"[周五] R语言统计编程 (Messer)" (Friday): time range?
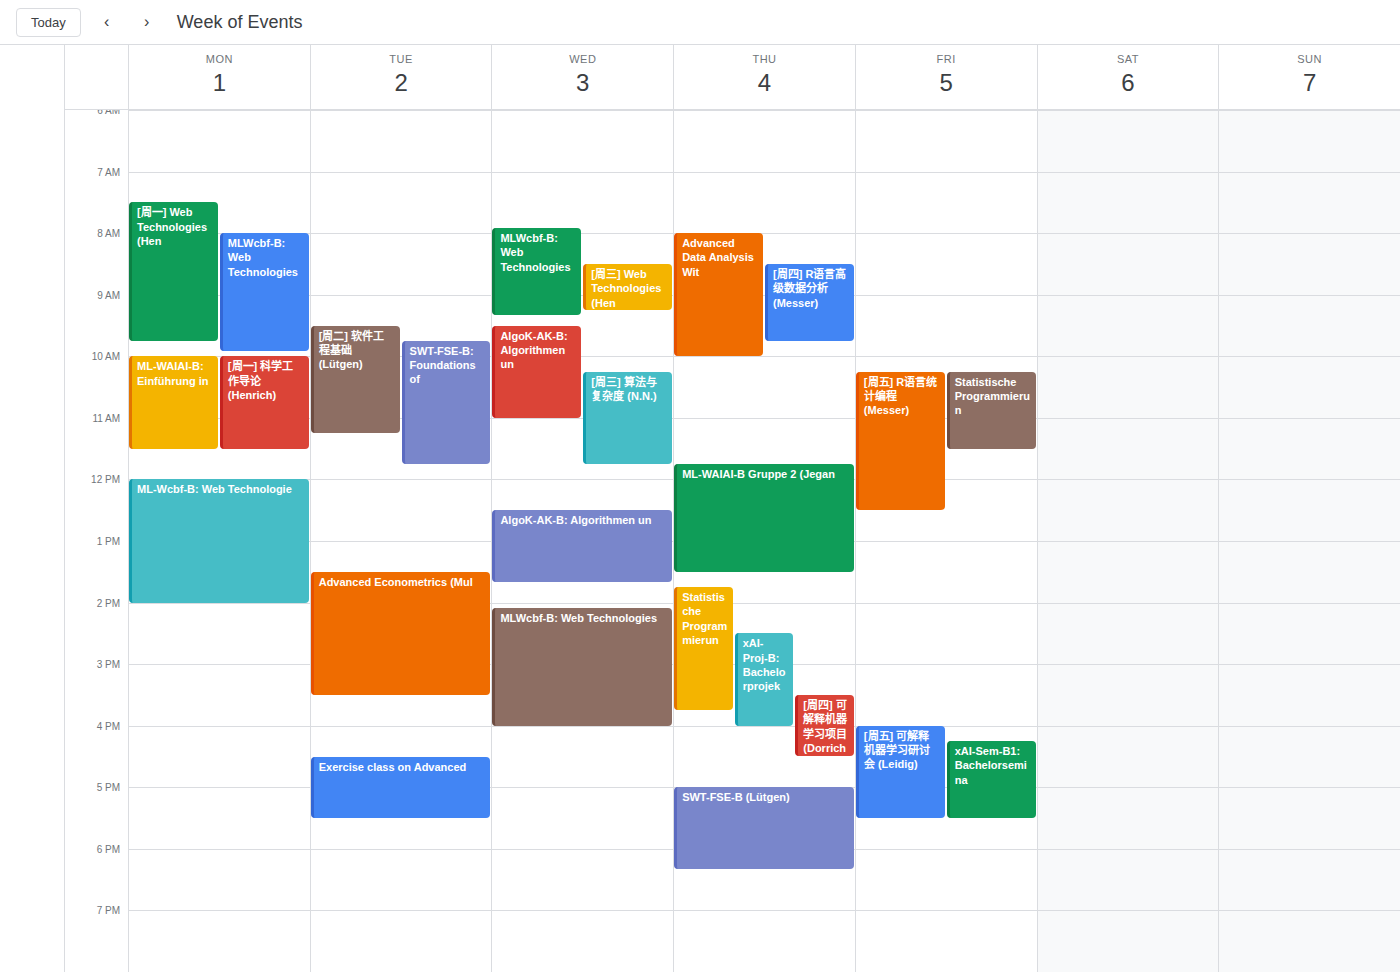
10:15 AM to 12:30 PM